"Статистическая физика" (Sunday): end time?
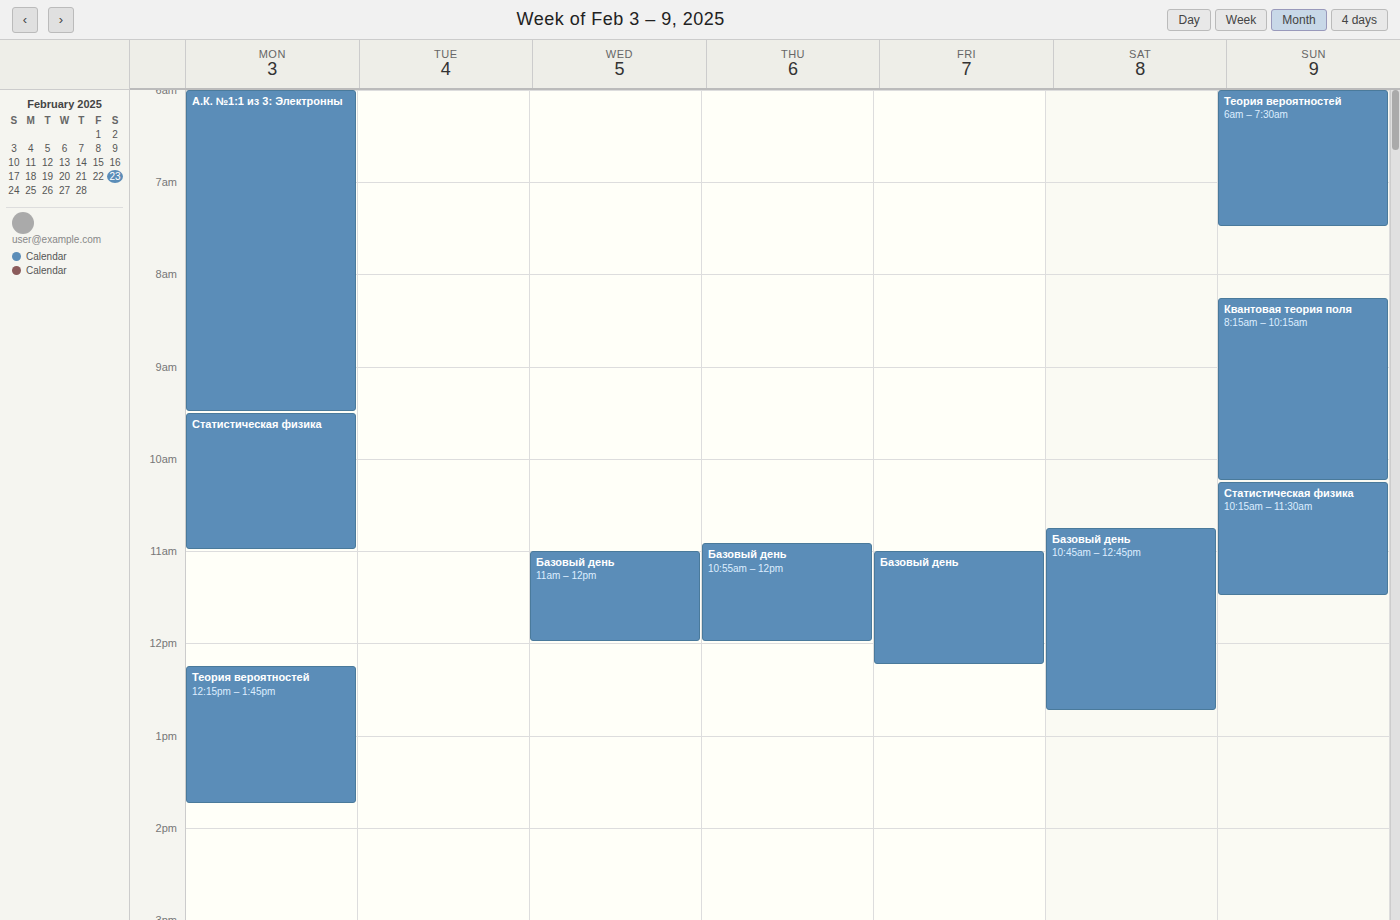
11:30 AM